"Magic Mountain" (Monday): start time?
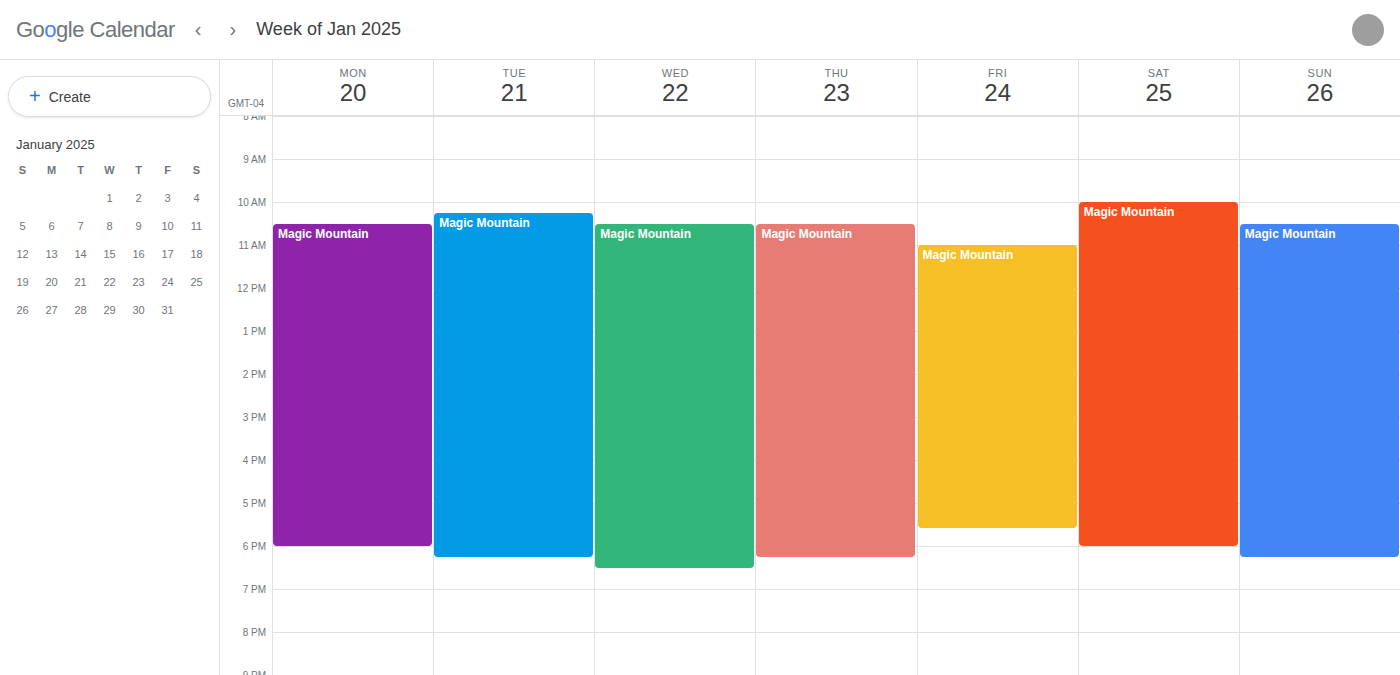
10:30 AM